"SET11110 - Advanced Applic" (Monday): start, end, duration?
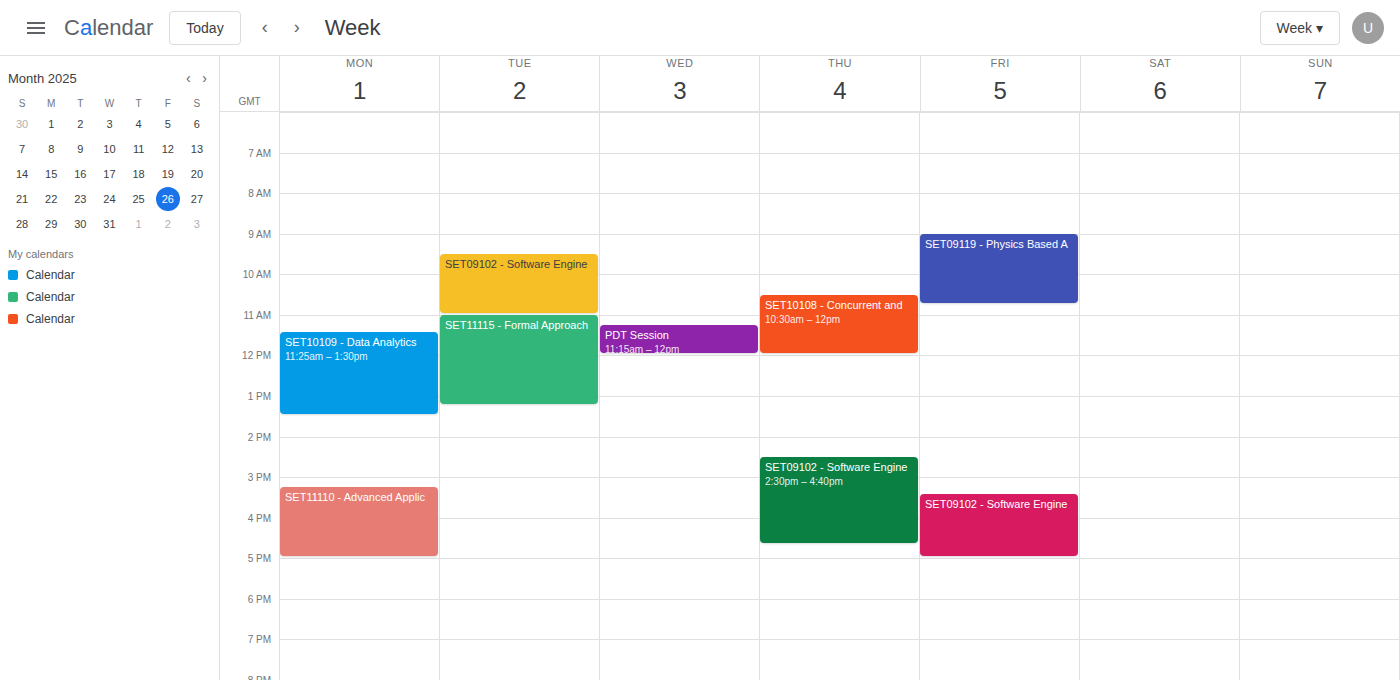
15:15 to 17:00, 1 hour 45 minutes